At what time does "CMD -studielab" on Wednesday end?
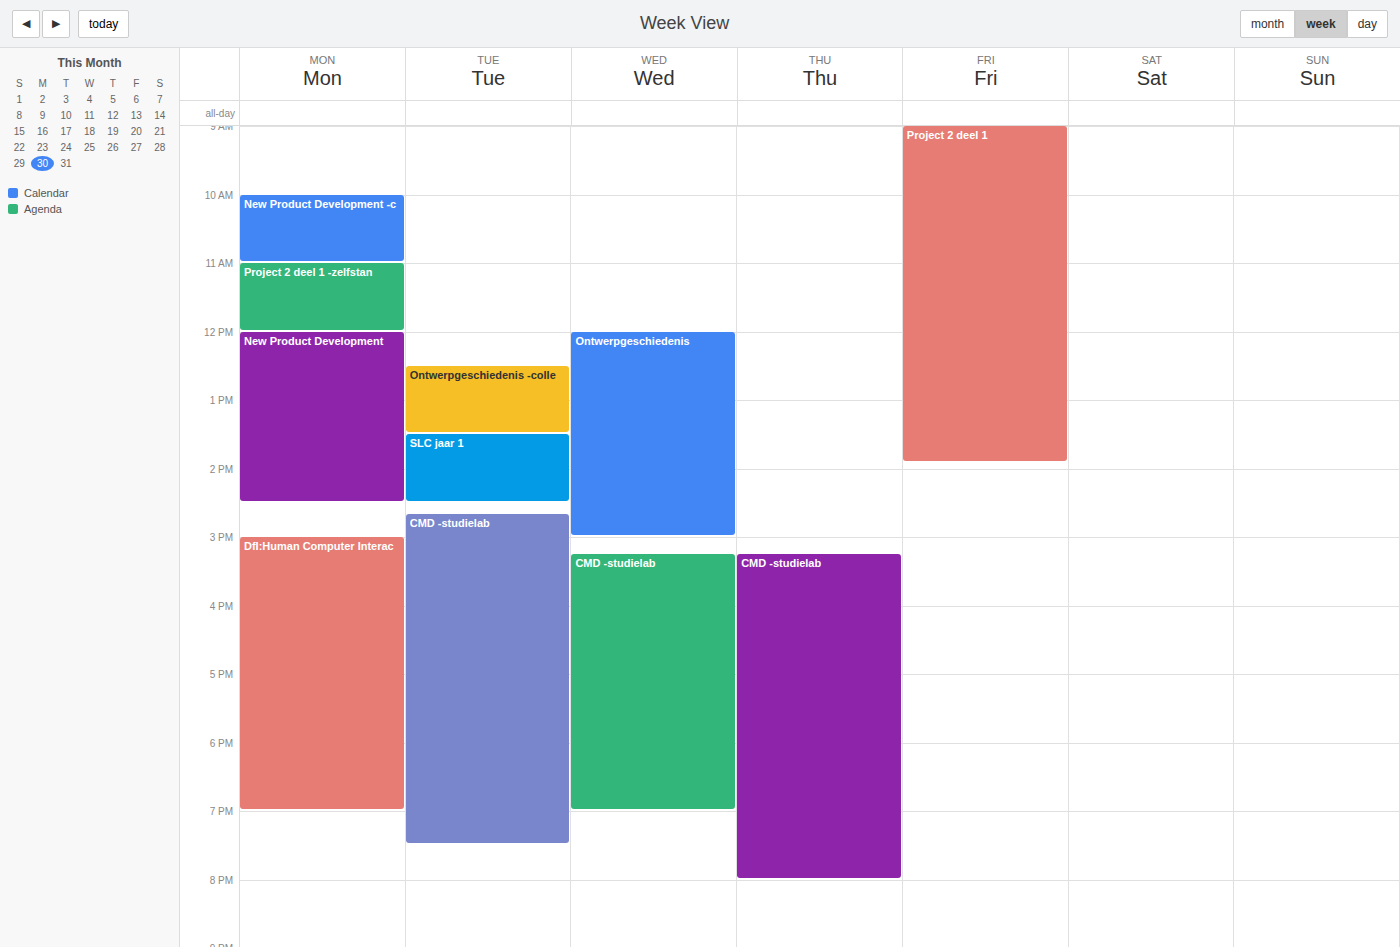
7:00 PM